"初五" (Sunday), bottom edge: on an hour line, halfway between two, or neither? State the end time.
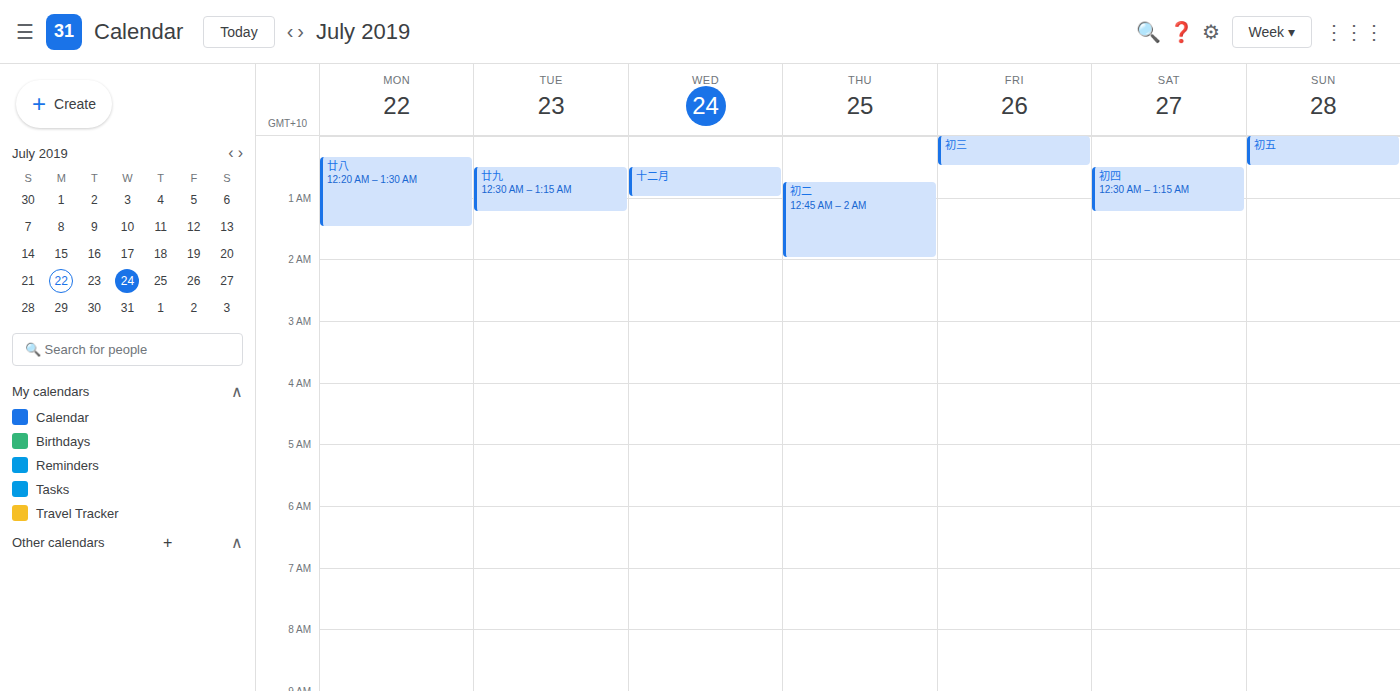
00:30 -- halfway between the 00:00 and 01:00 lines.